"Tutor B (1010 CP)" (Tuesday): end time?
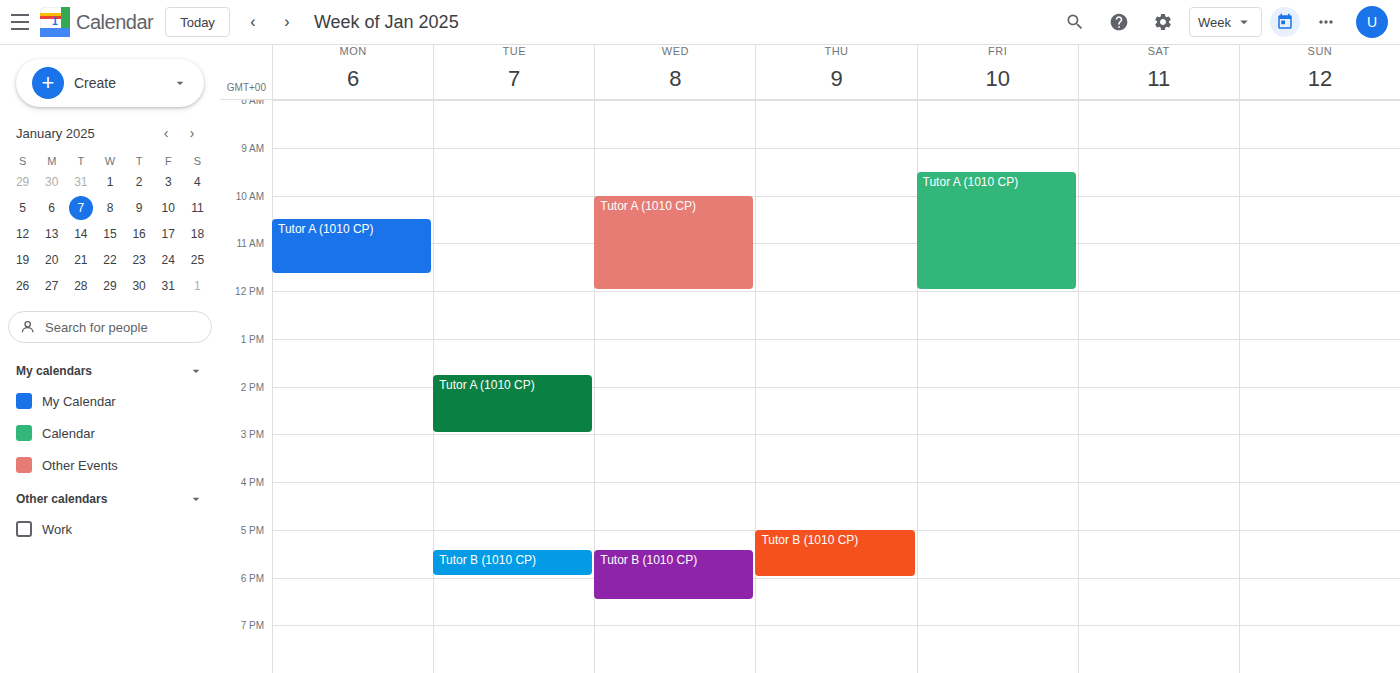
18:00